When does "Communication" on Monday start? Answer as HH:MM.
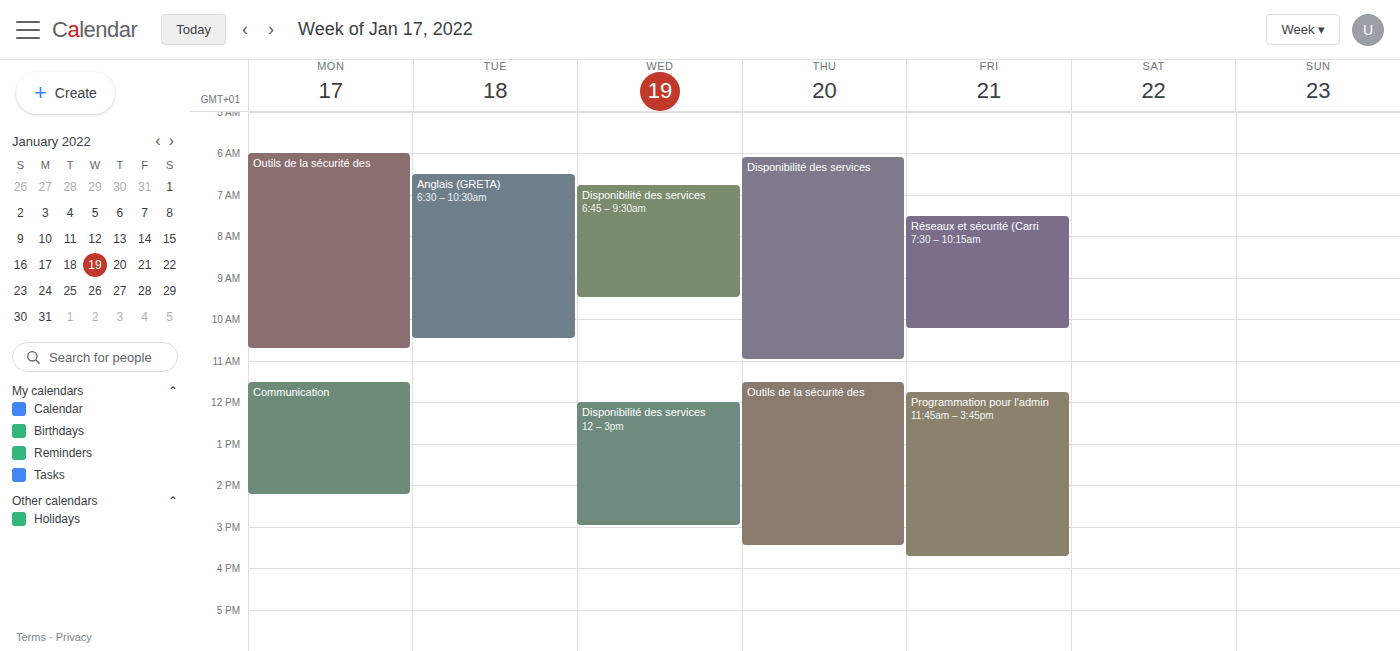
11:30